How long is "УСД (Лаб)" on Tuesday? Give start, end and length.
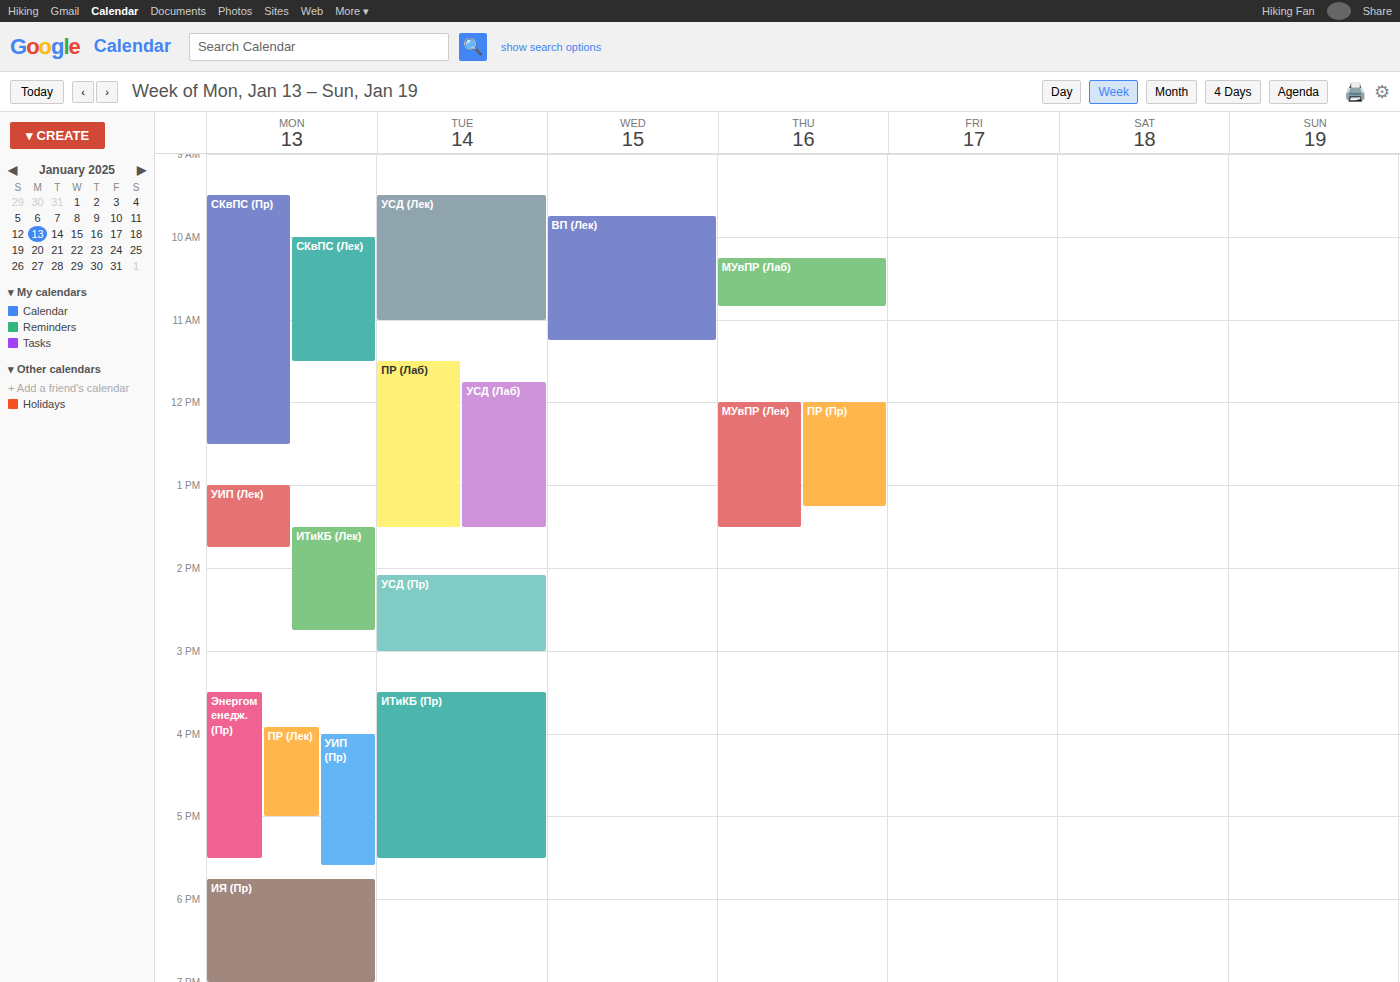
11:45 AM to 1:30 PM, 1 hour 45 minutes